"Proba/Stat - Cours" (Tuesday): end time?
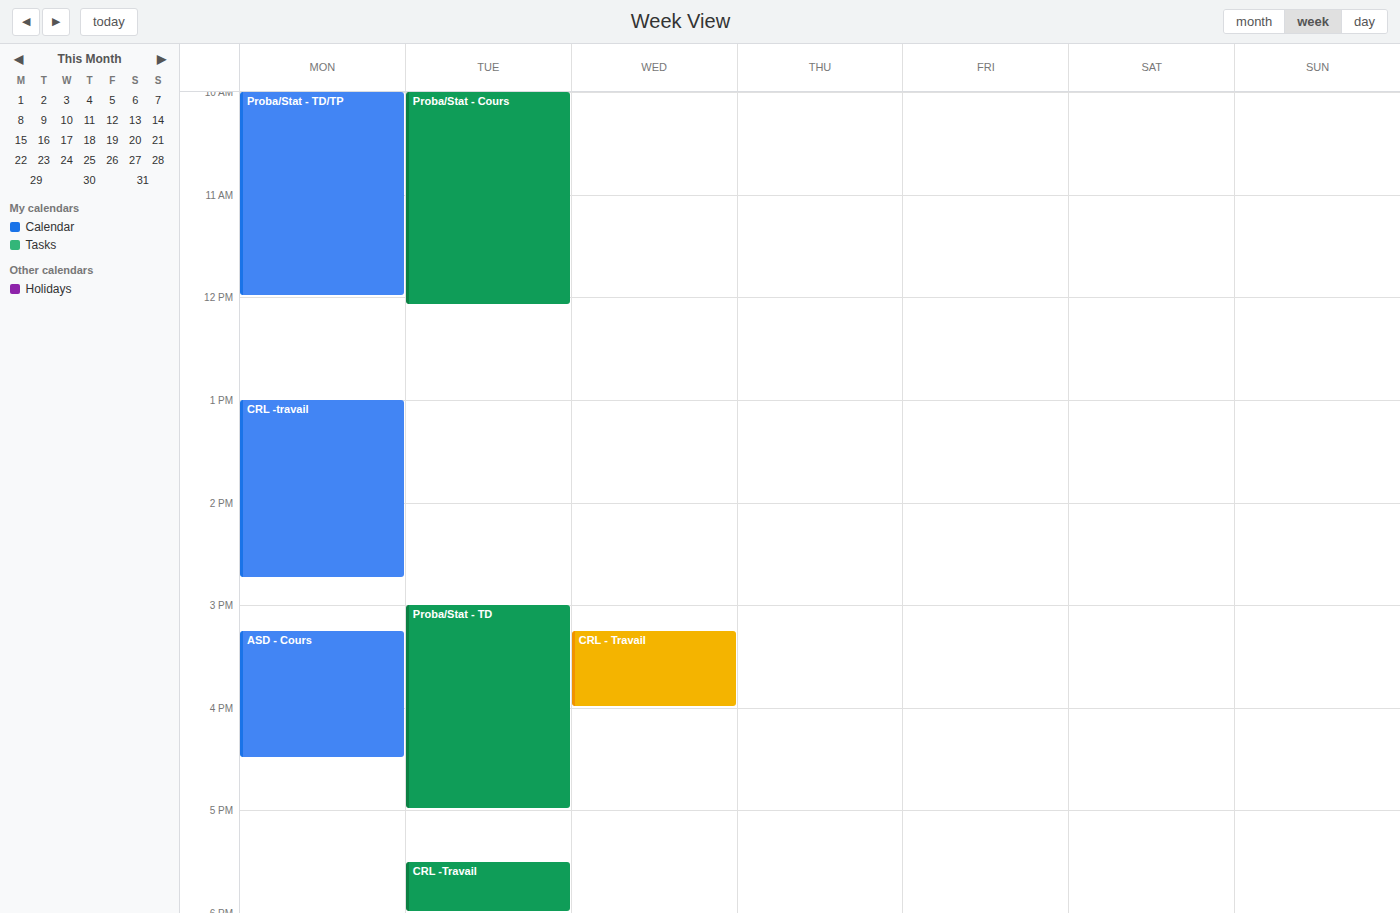
12:05 PM